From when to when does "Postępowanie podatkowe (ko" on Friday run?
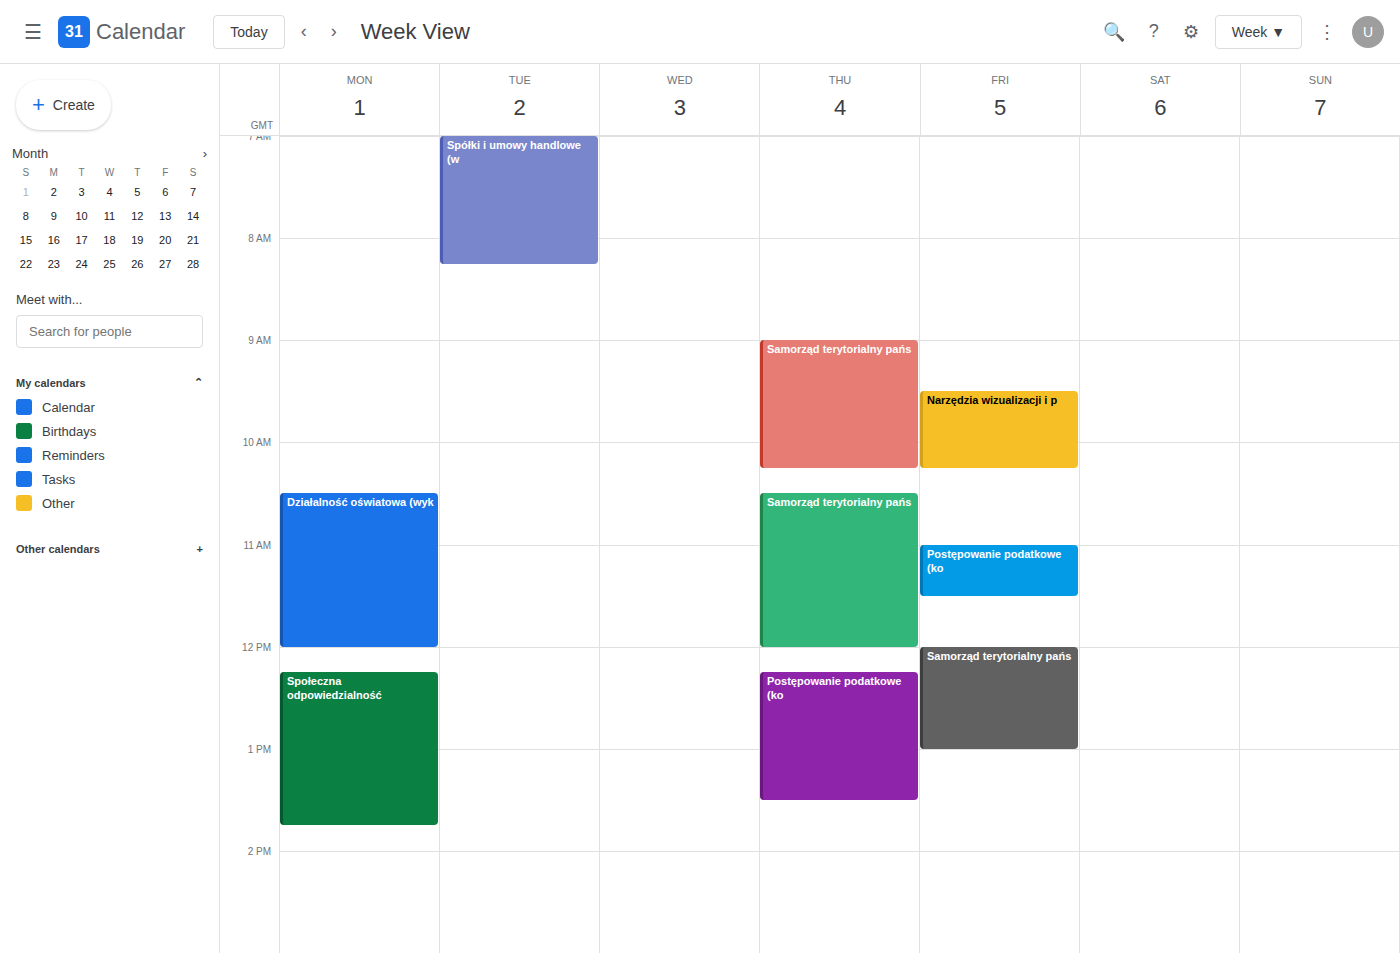
11:00 AM to 11:30 AM